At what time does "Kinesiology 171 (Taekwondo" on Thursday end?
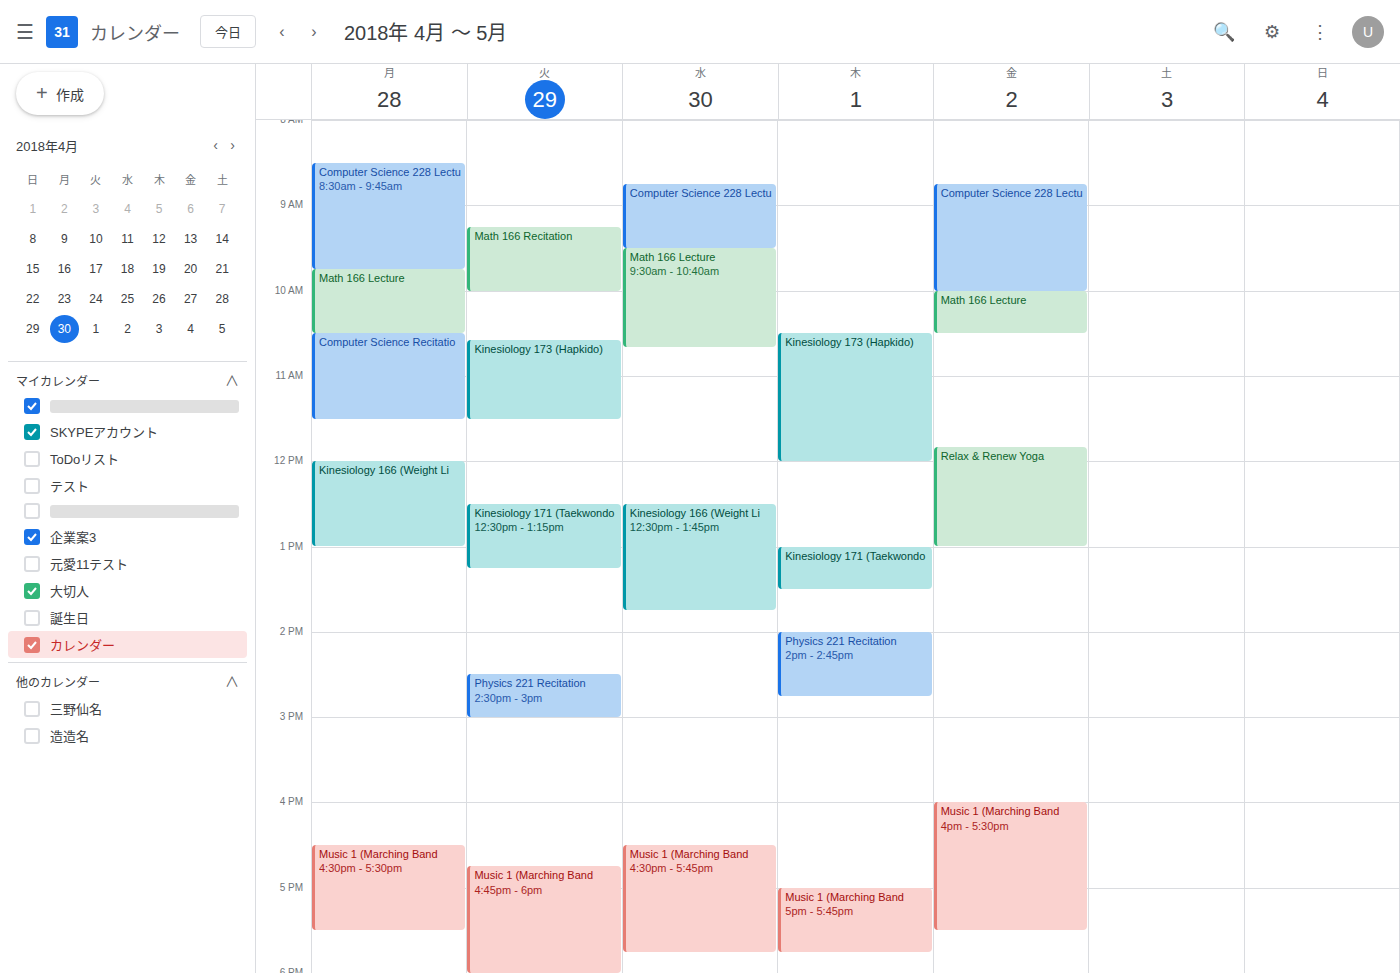
1:30 PM